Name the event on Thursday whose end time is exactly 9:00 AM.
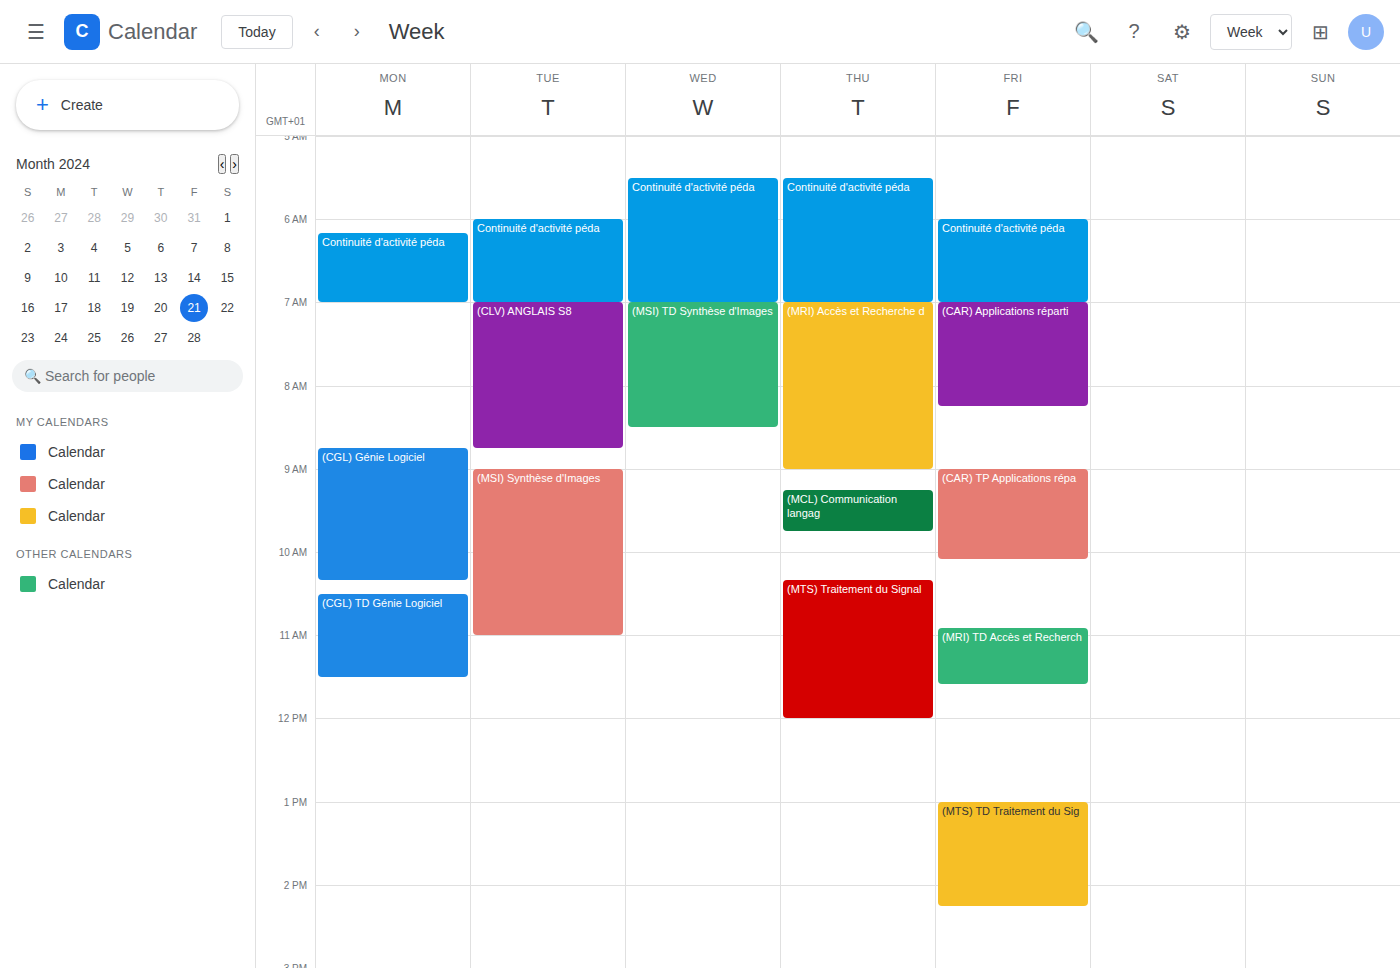
"(MRI) Accès et Recherche d"